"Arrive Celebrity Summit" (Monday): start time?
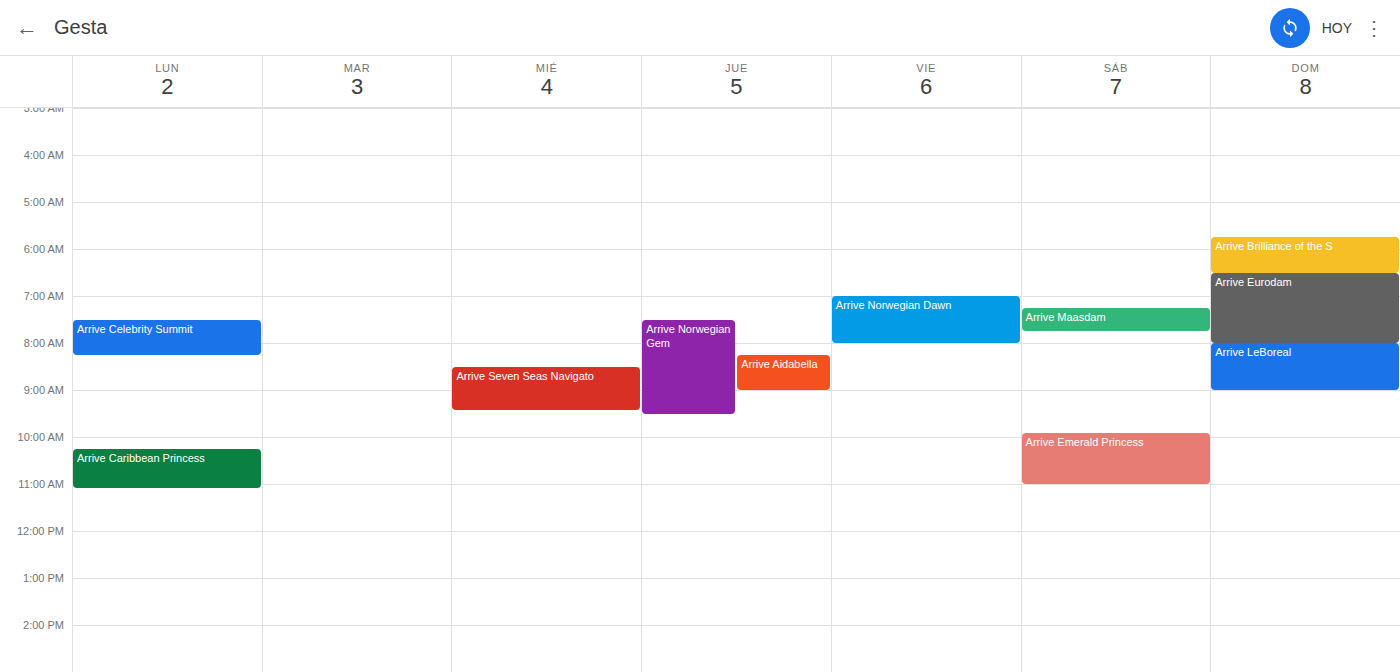
7:30 AM